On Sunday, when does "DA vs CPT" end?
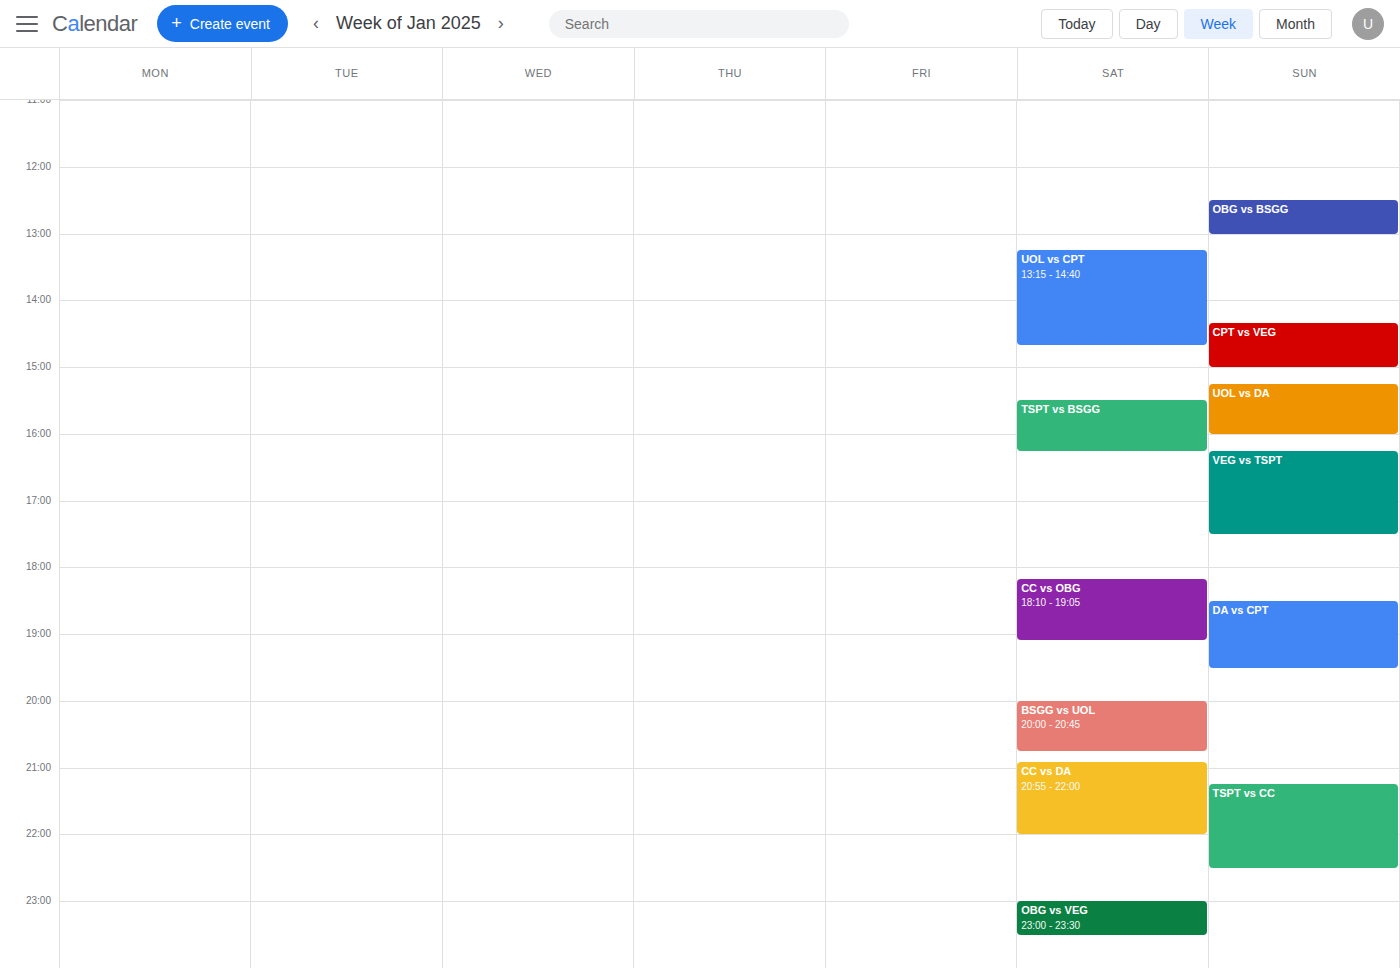
7:30 PM